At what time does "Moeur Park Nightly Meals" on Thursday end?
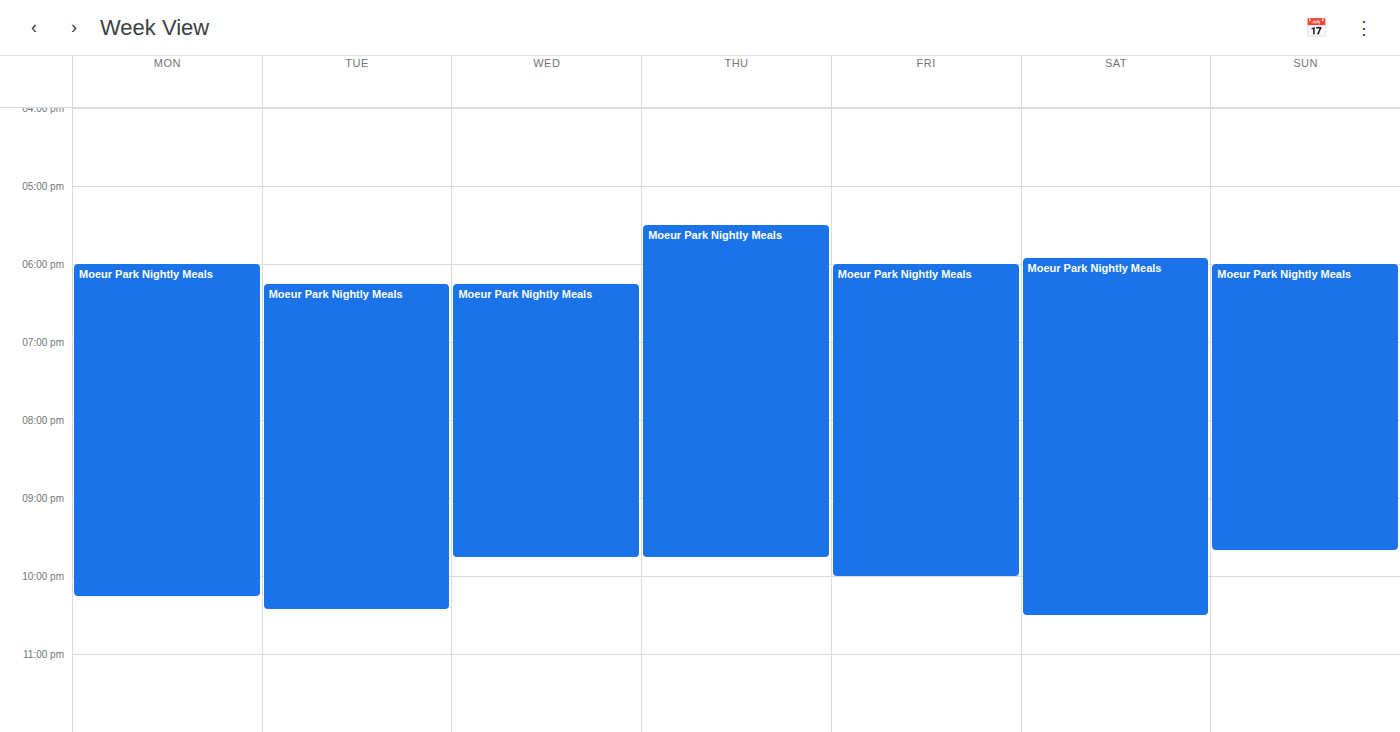
9:45 PM